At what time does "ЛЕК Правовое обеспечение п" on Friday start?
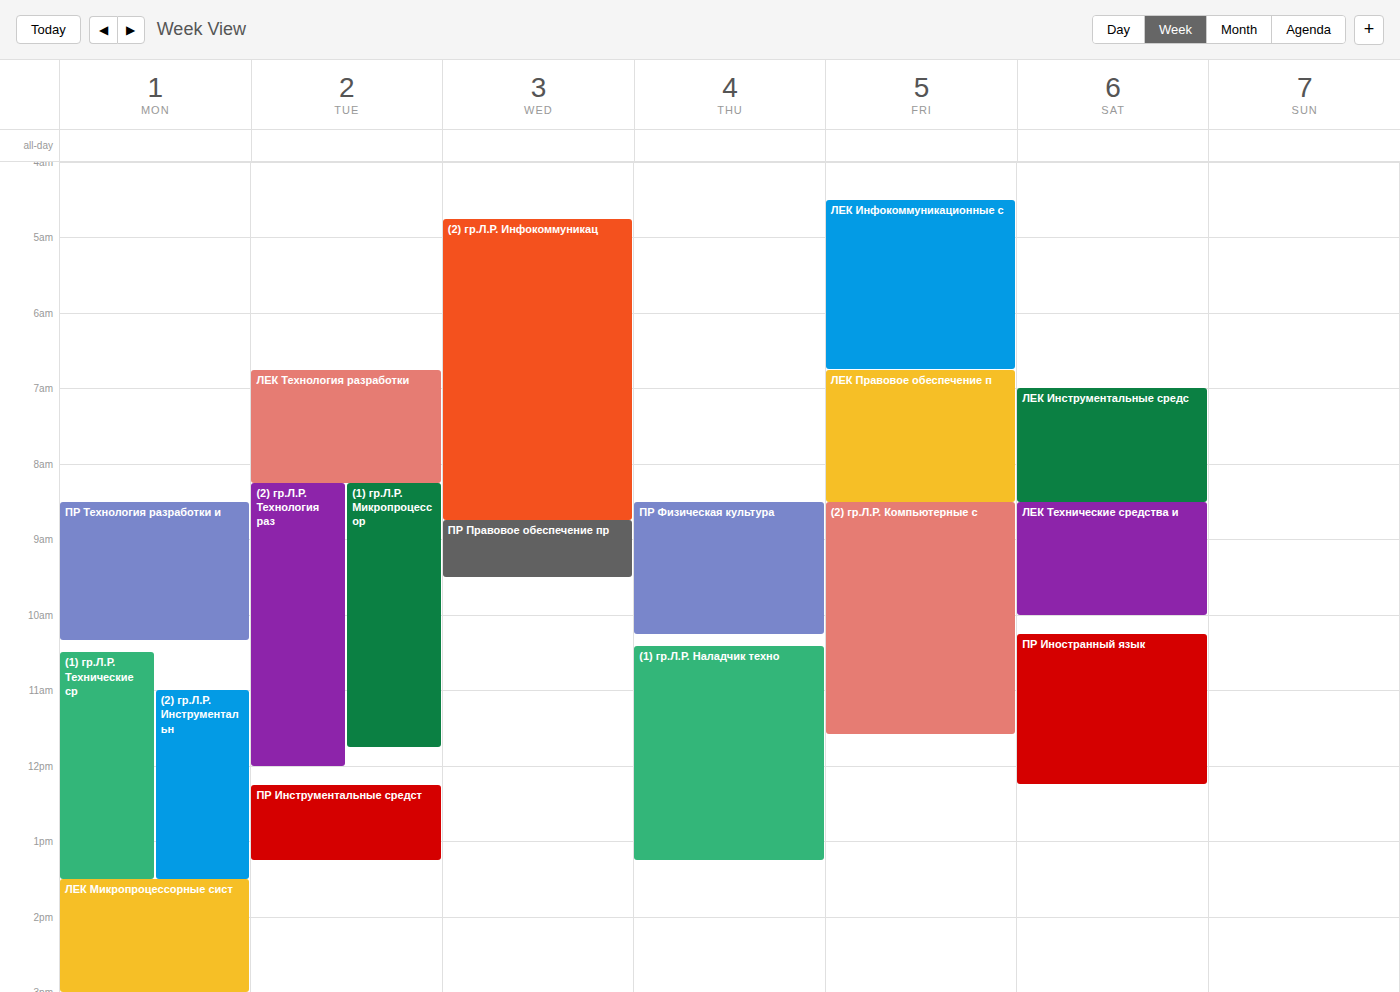
6:45 AM